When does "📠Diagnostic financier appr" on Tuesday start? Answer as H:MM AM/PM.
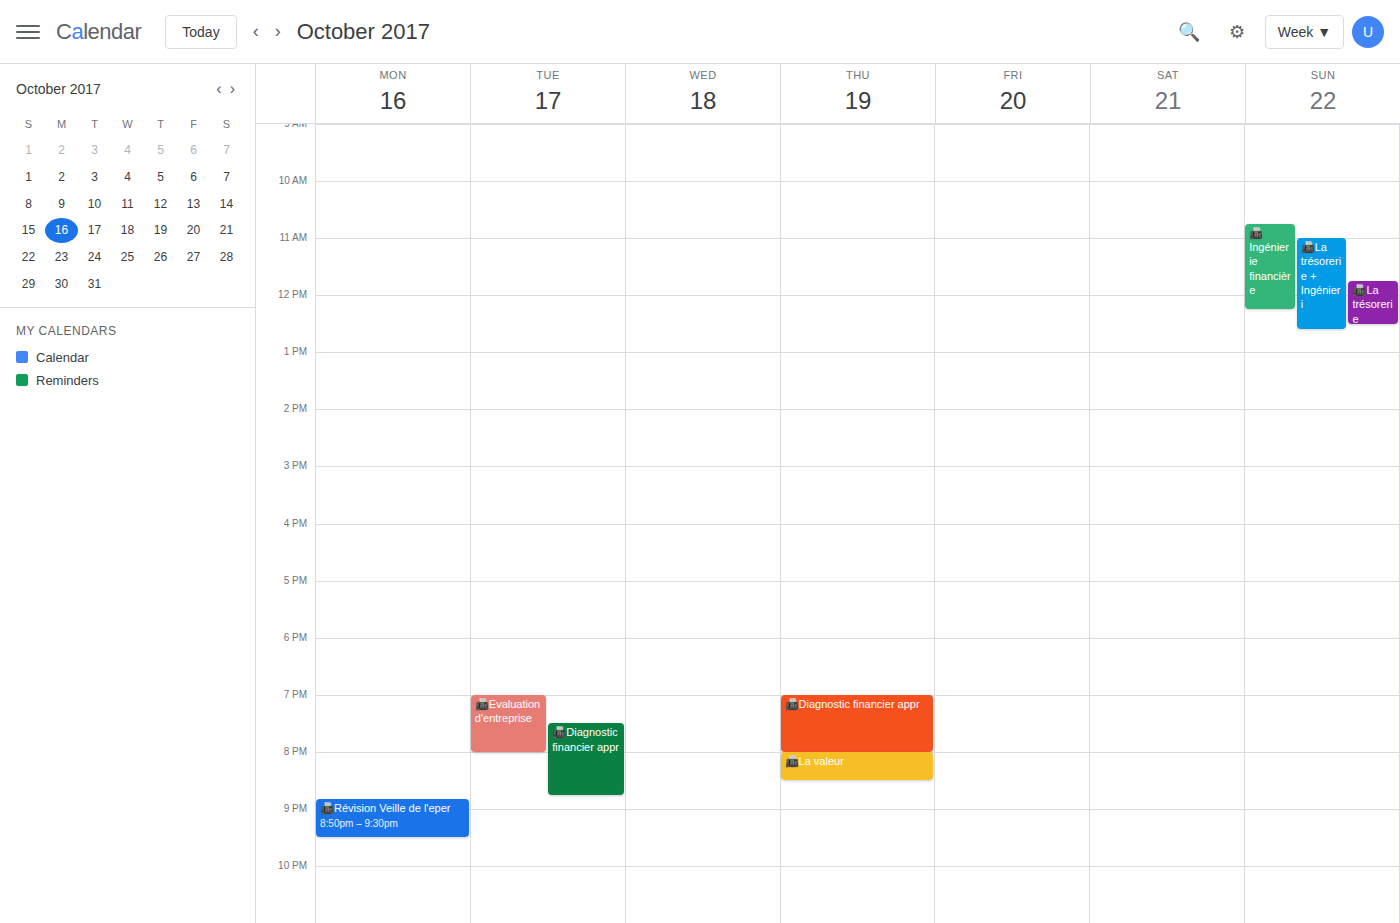
7:30 PM